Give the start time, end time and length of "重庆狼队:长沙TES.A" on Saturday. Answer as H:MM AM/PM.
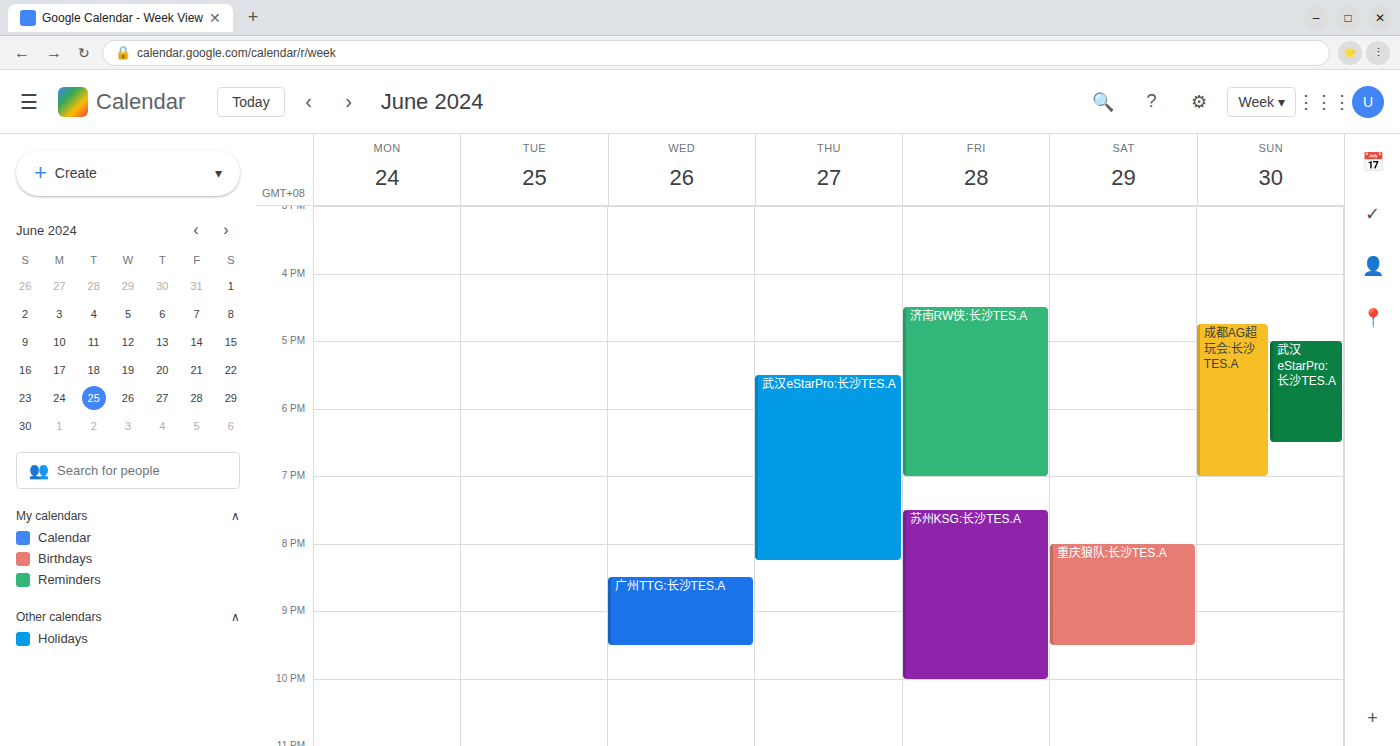
8:00 PM to 9:30 PM, 1 hour 30 minutes